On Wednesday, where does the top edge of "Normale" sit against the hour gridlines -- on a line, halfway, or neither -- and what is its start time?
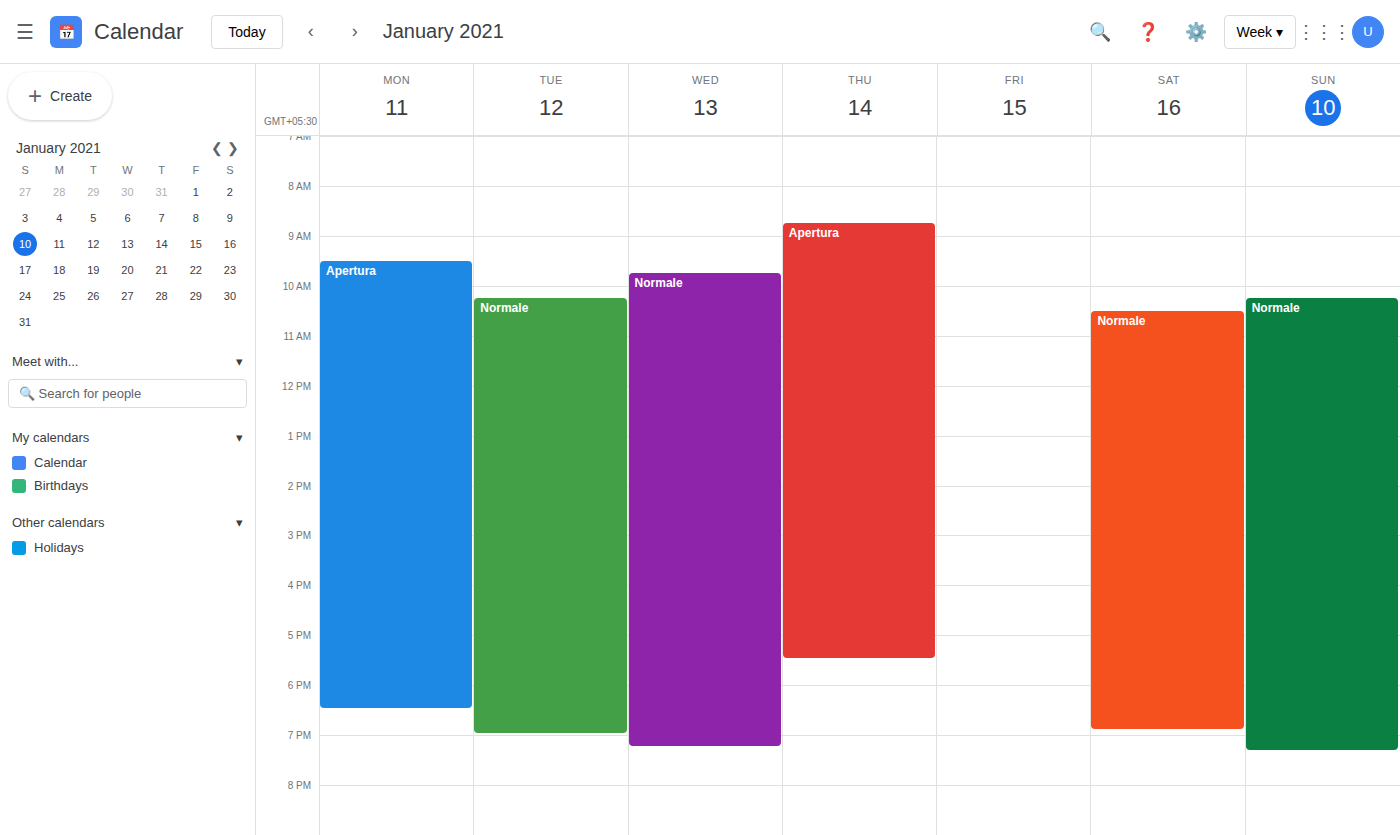
9:45 AM -- neither: three quarters of the way from the 9 AM line to the 10 AM line.